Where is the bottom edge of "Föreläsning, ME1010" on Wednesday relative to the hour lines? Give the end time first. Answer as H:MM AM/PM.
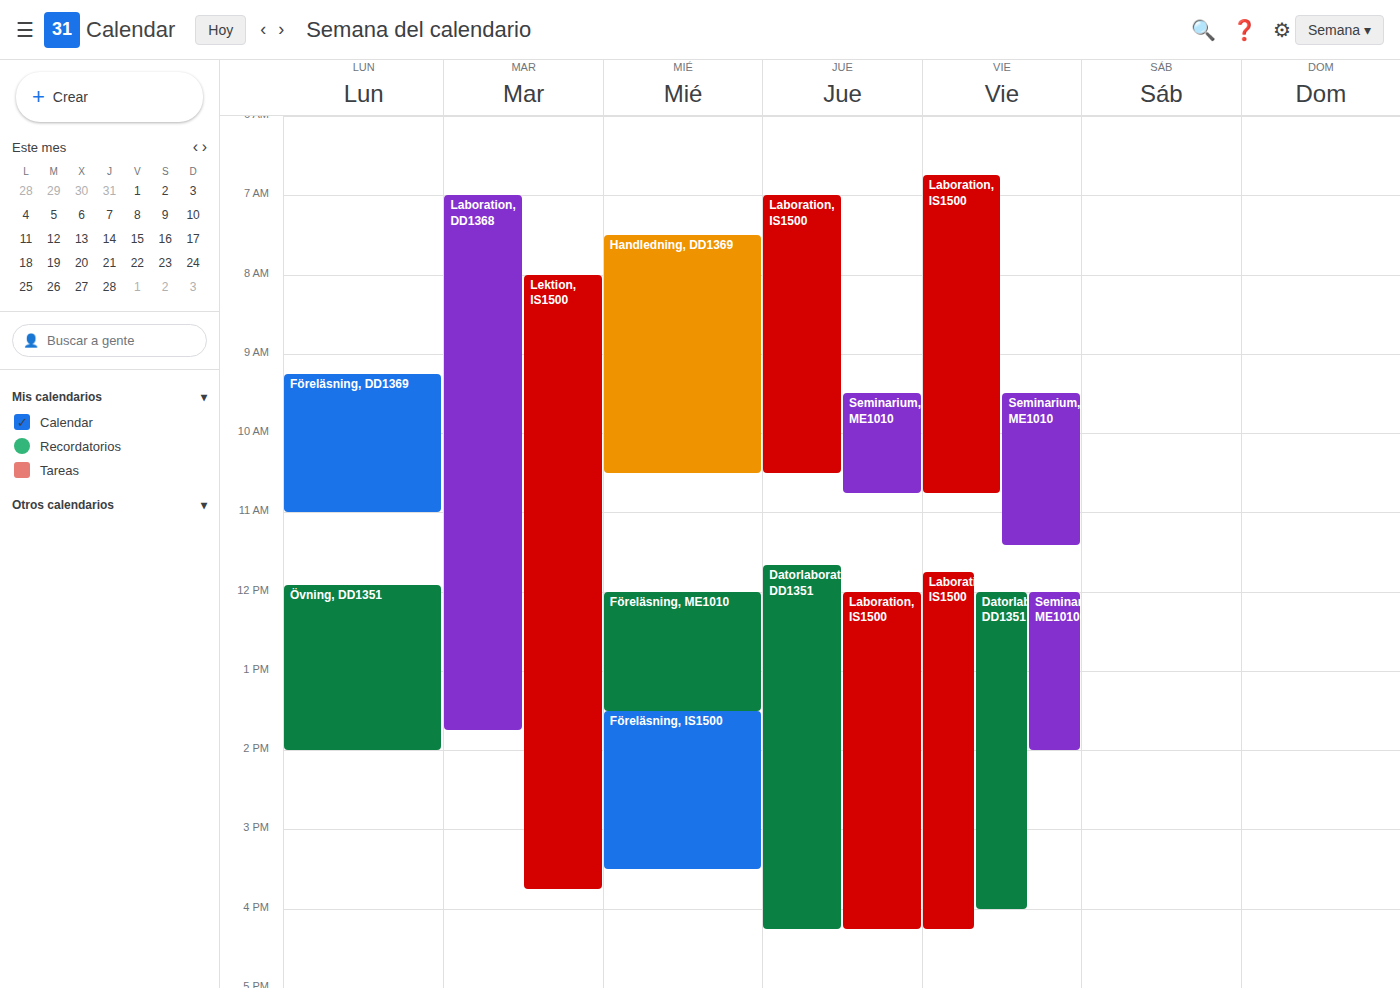
1:30 PM -- halfway between the 1 PM and 2 PM lines.